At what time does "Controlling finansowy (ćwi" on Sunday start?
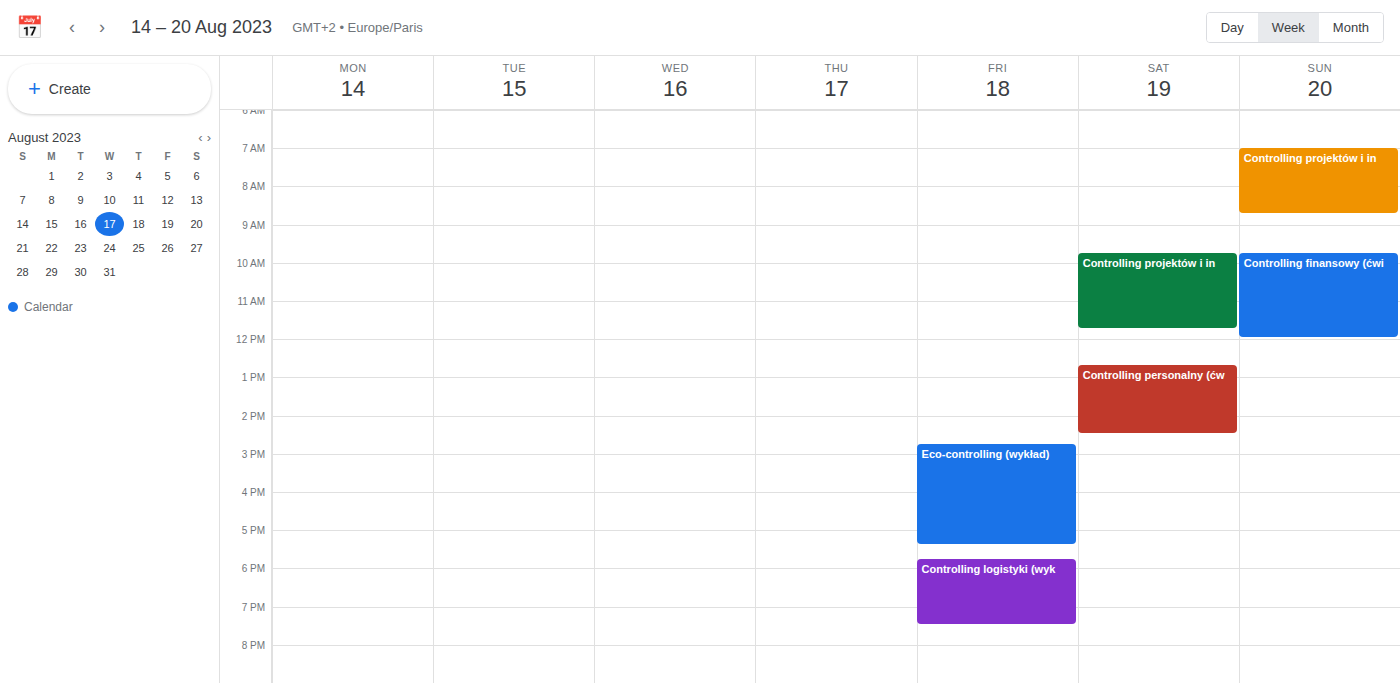
9:45 AM